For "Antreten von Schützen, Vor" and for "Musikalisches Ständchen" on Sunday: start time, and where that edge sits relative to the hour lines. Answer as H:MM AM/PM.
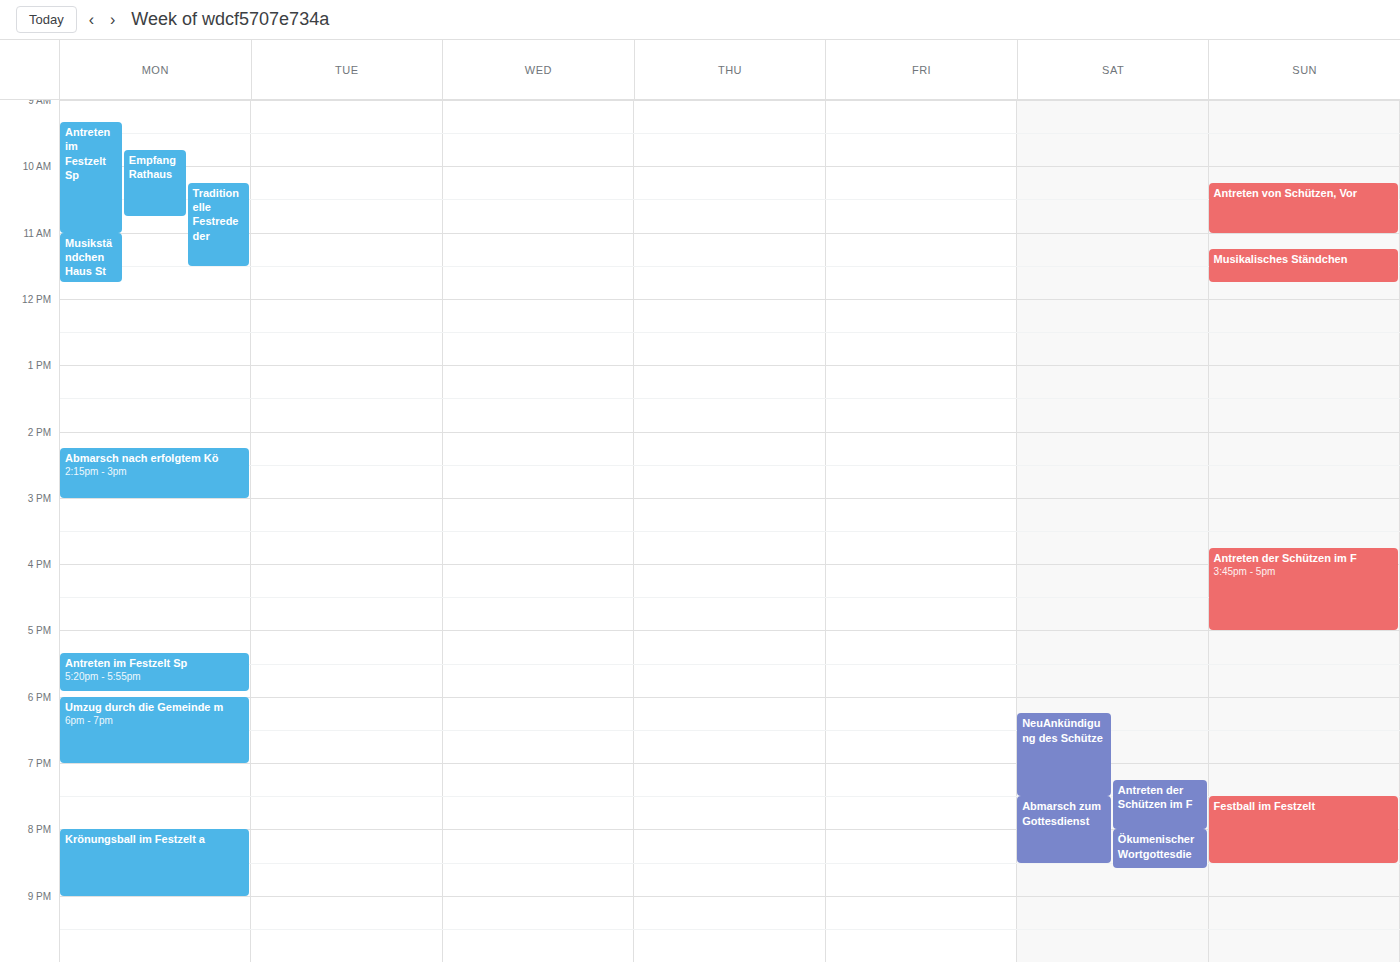
"Antreten von Schützen, Vor": 10:15 AM, neither: a quarter of the way from the 10 AM line to the 11 AM line. "Musikalisches Ständchen": 11:15 AM, neither: a quarter of the way from the 11 AM line to the 12 PM line.